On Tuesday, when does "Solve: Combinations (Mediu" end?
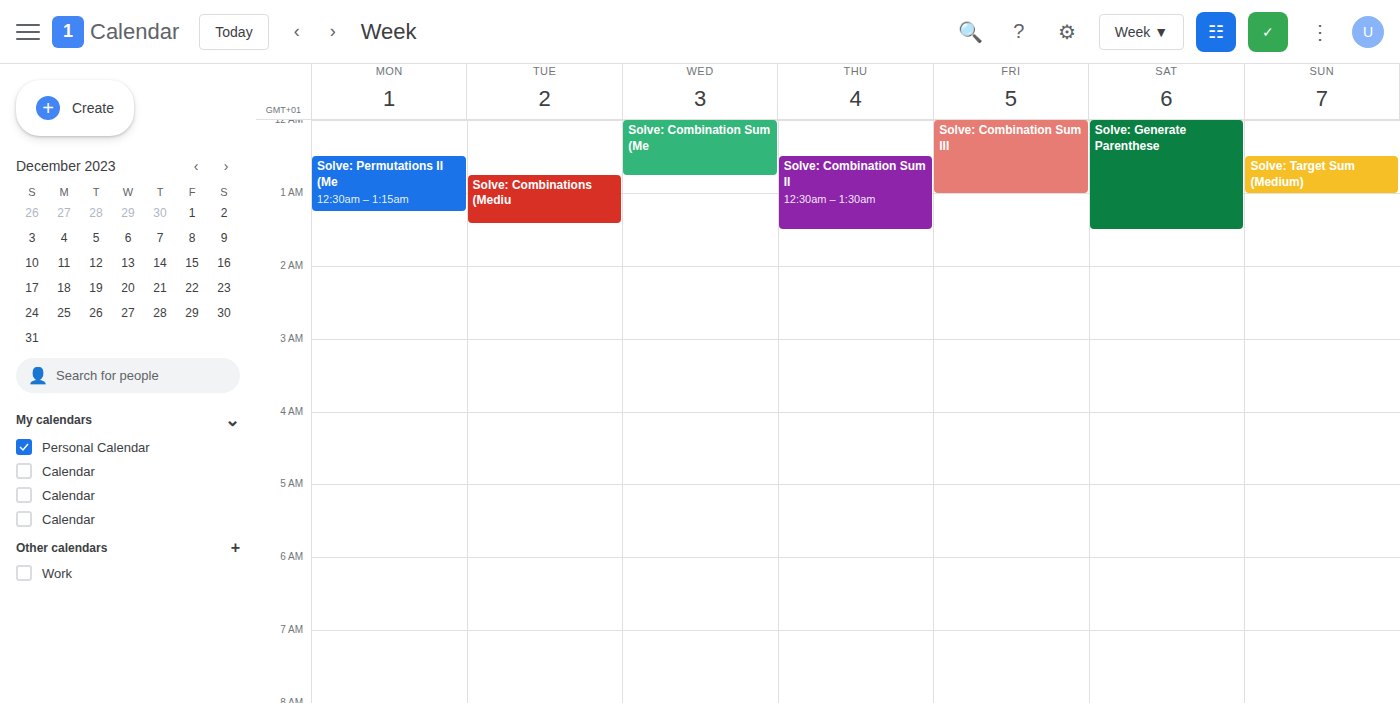
1:25 AM